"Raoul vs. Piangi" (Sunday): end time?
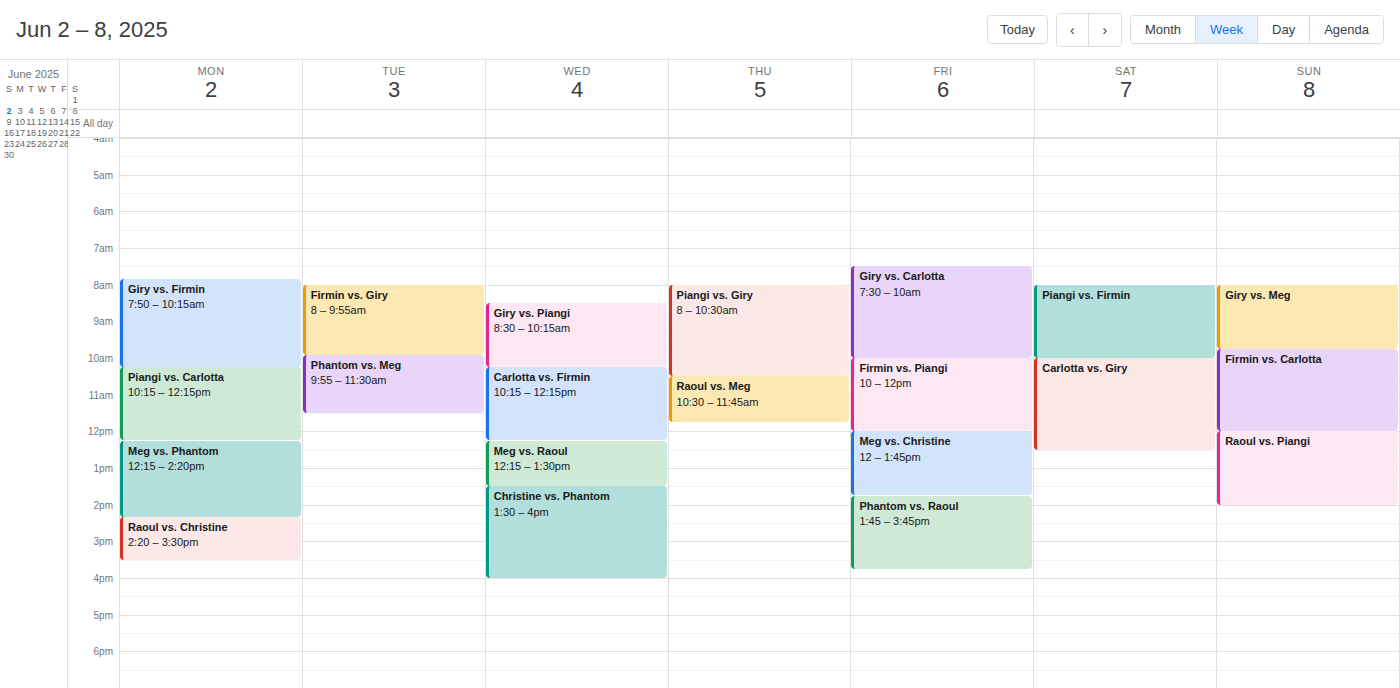
2:00 PM